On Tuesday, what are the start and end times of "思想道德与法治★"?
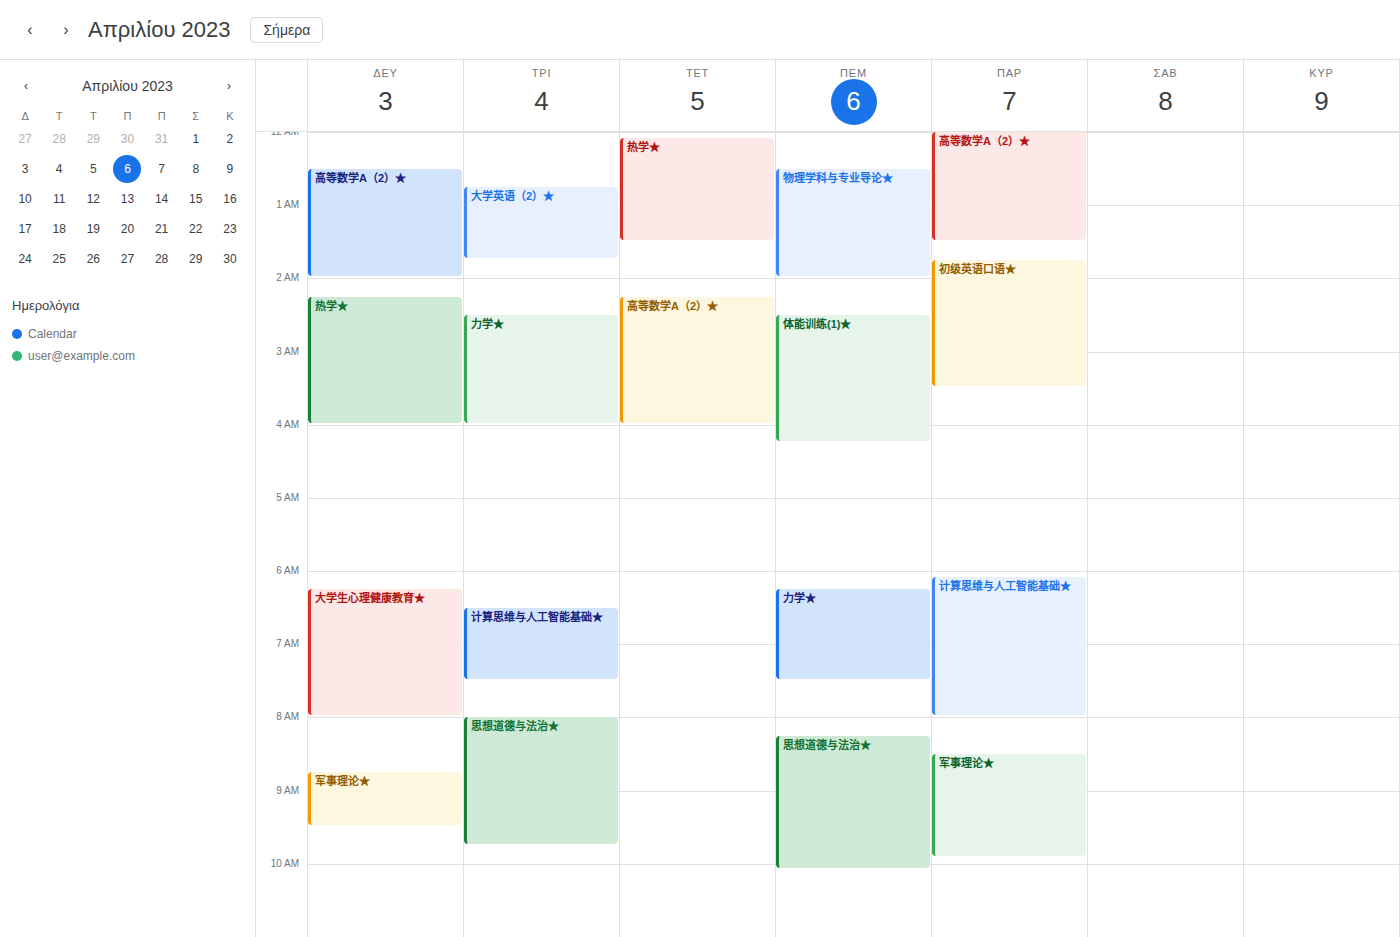
8:00 AM to 9:45 AM